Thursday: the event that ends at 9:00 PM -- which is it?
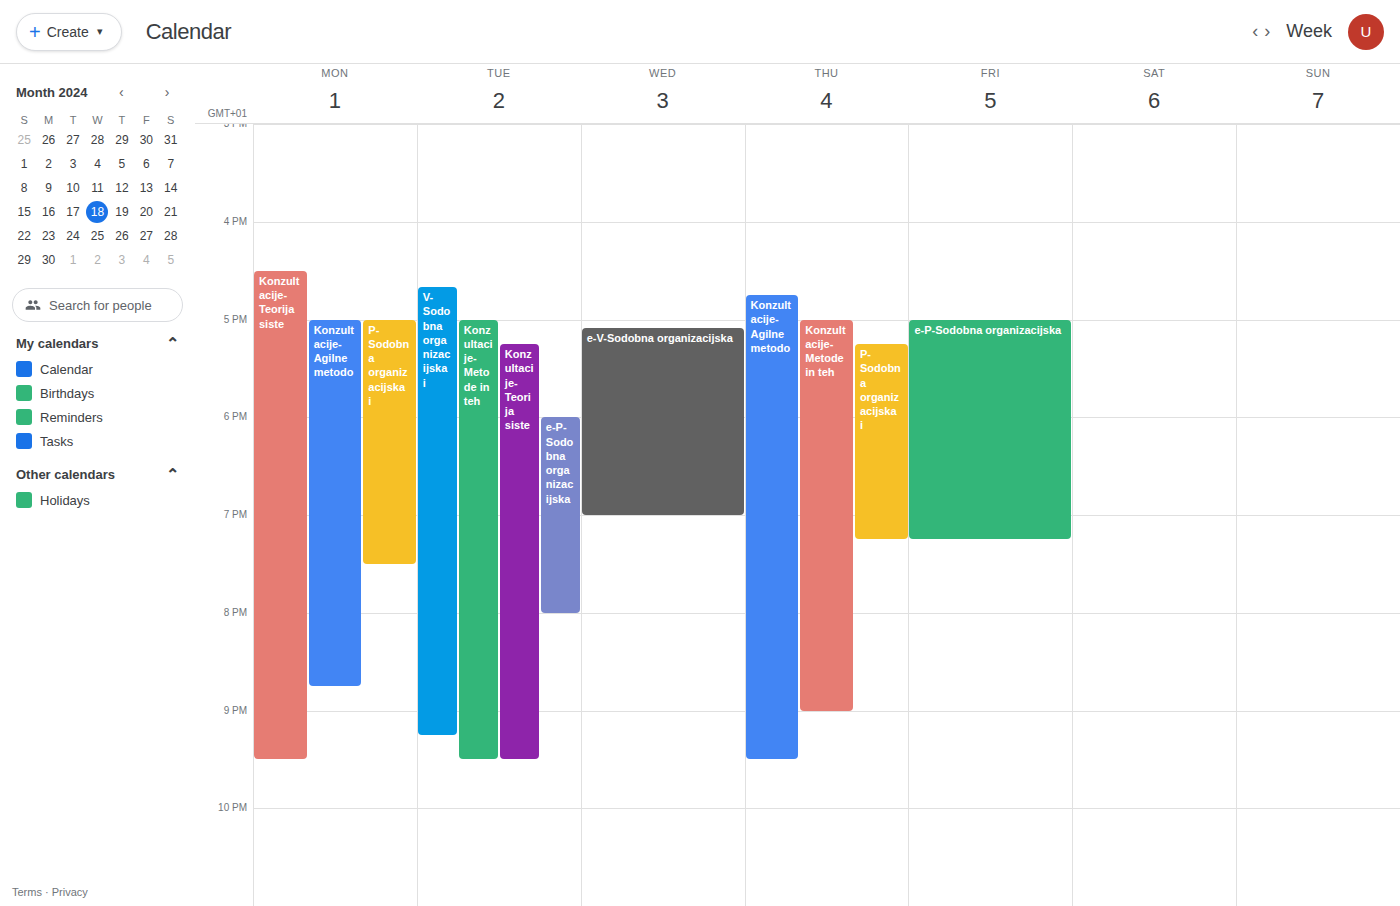
"Konzultacije-Metode in teh"